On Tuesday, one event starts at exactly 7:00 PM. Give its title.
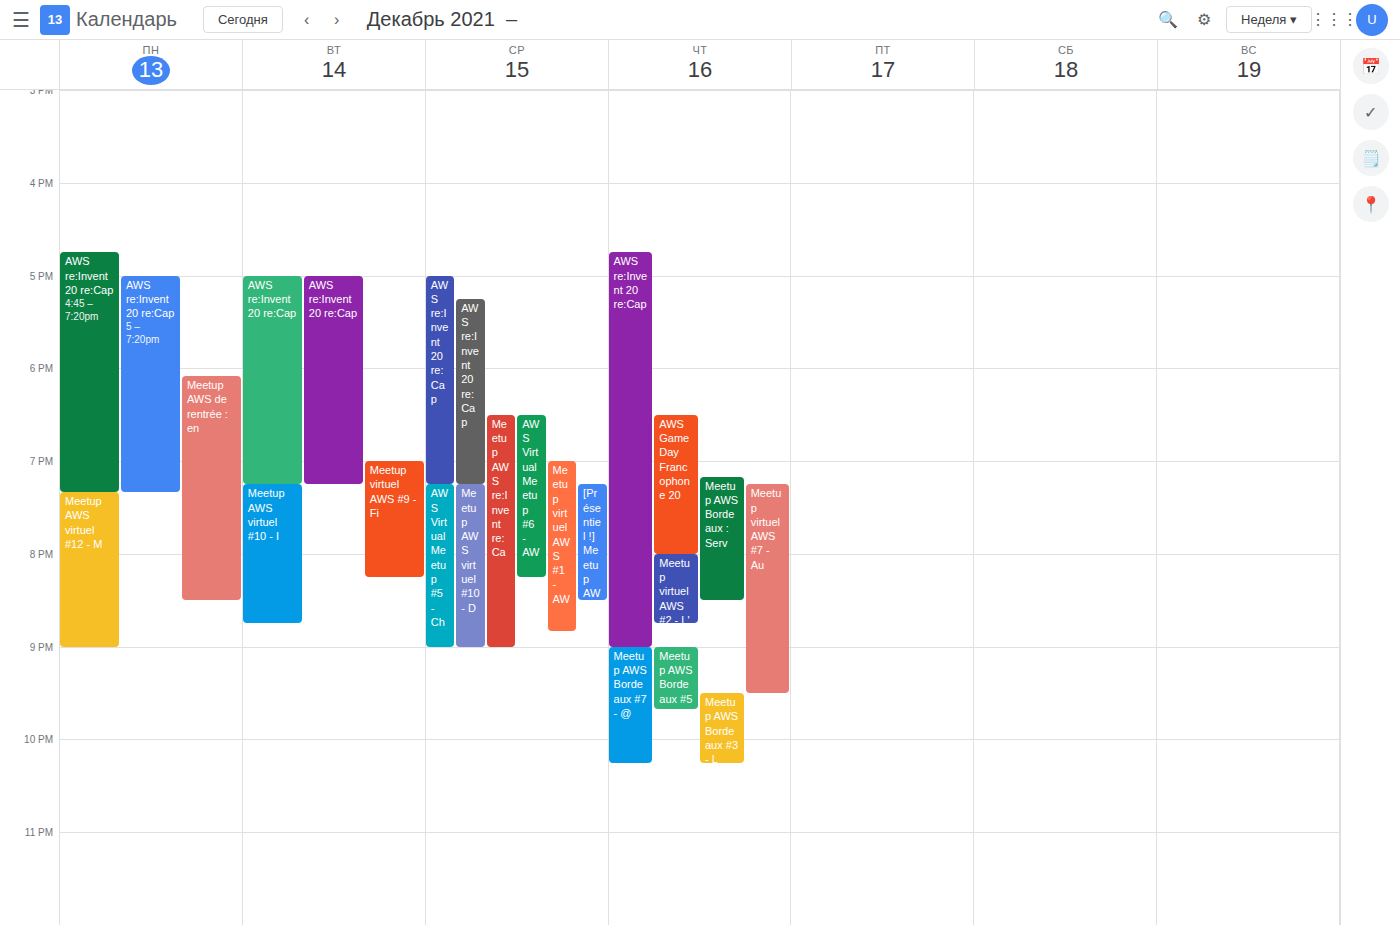
"Meetup virtuel AWS #9 - Fi"